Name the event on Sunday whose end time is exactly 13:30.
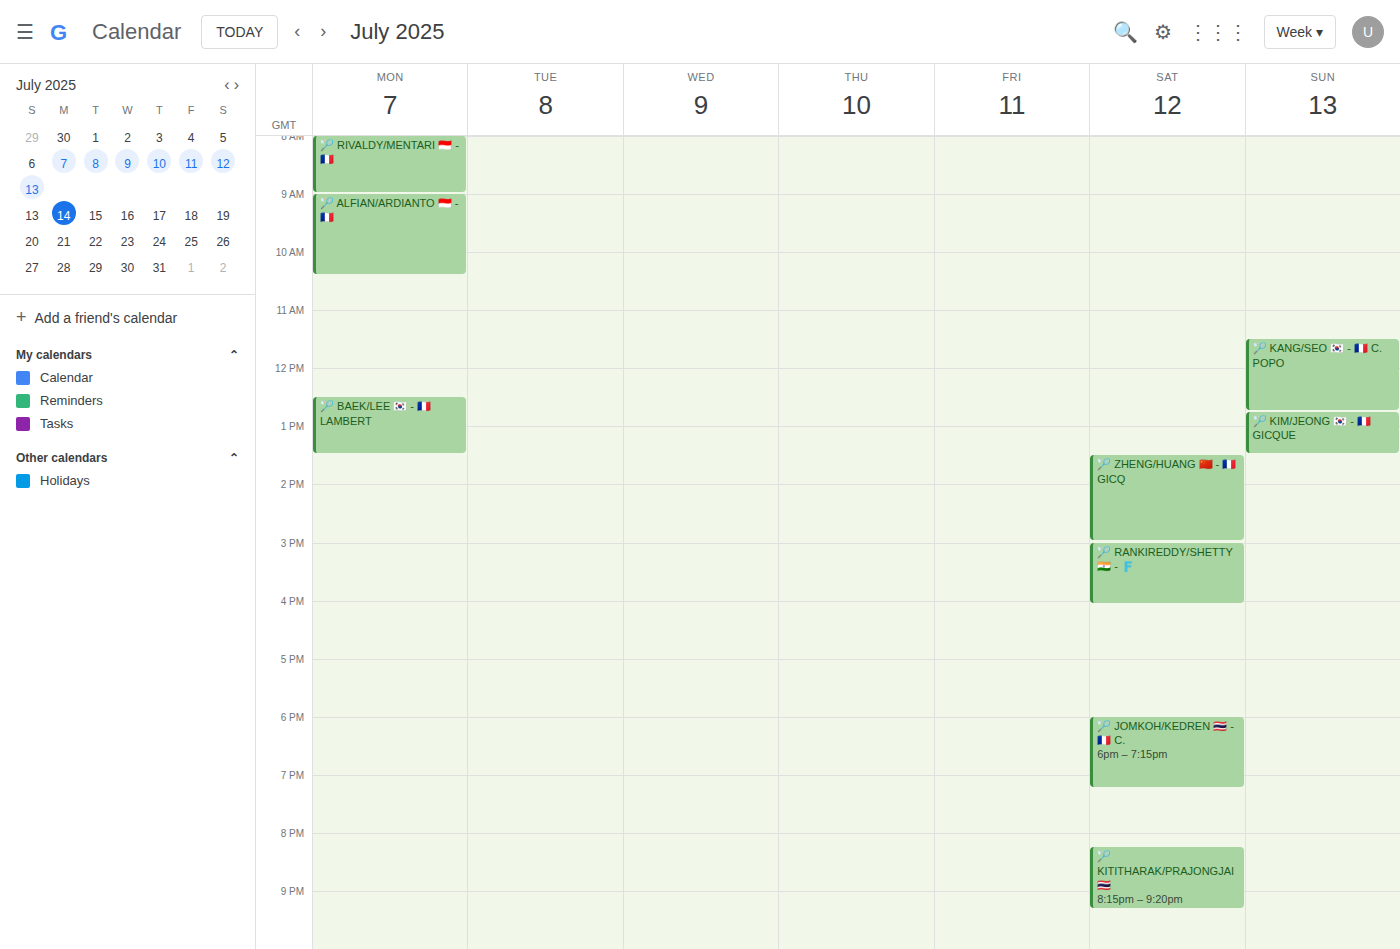
"🏸 KIM/JEONG 🇰🇷 - 🇫🇷 GICQUE"